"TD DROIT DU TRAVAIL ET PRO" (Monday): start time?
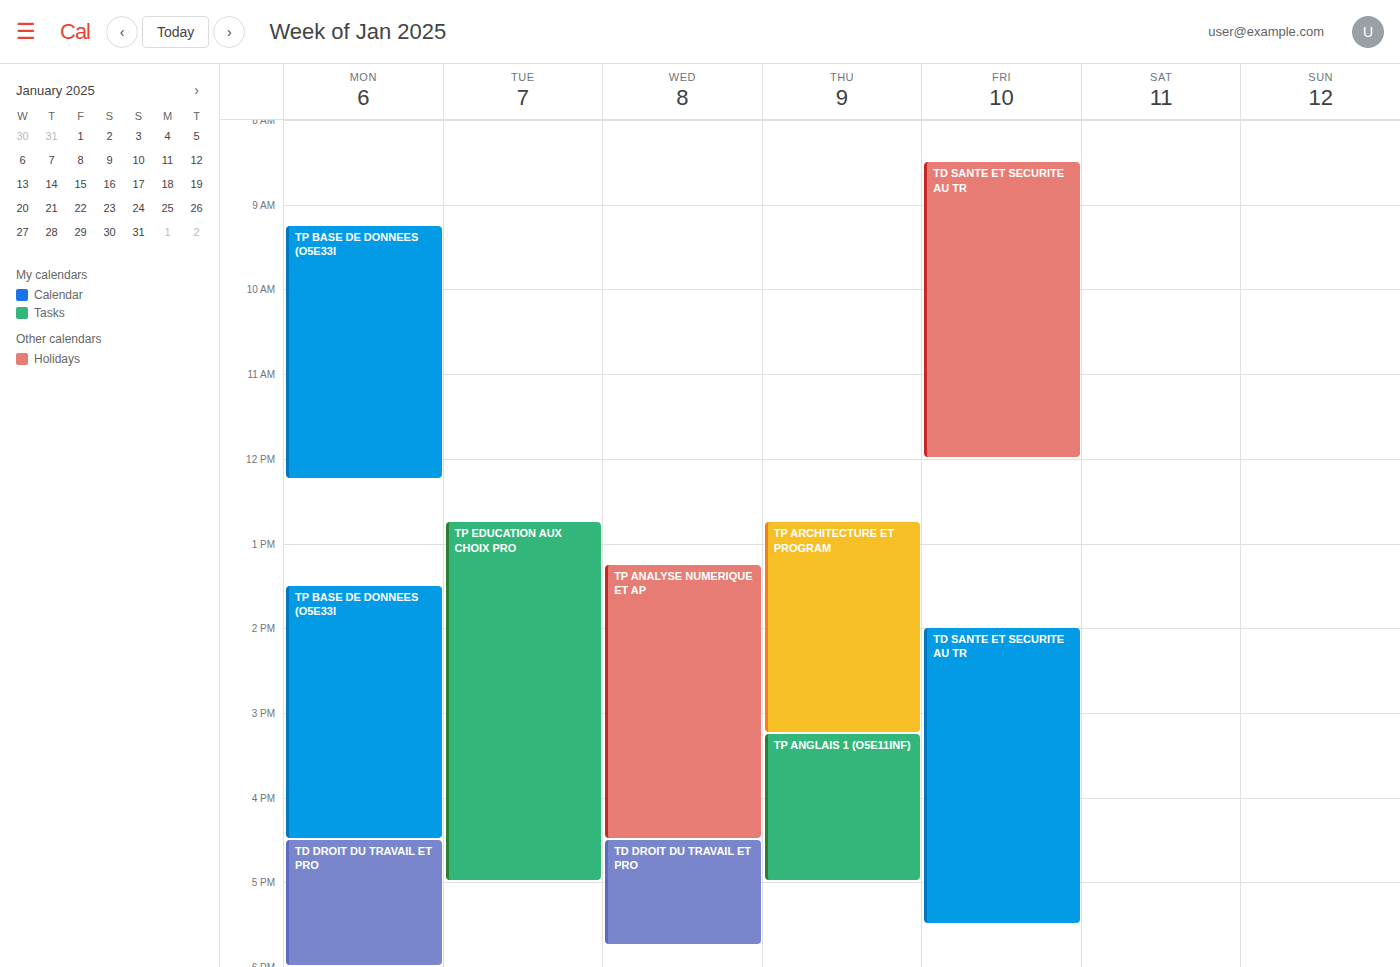
4:30 PM